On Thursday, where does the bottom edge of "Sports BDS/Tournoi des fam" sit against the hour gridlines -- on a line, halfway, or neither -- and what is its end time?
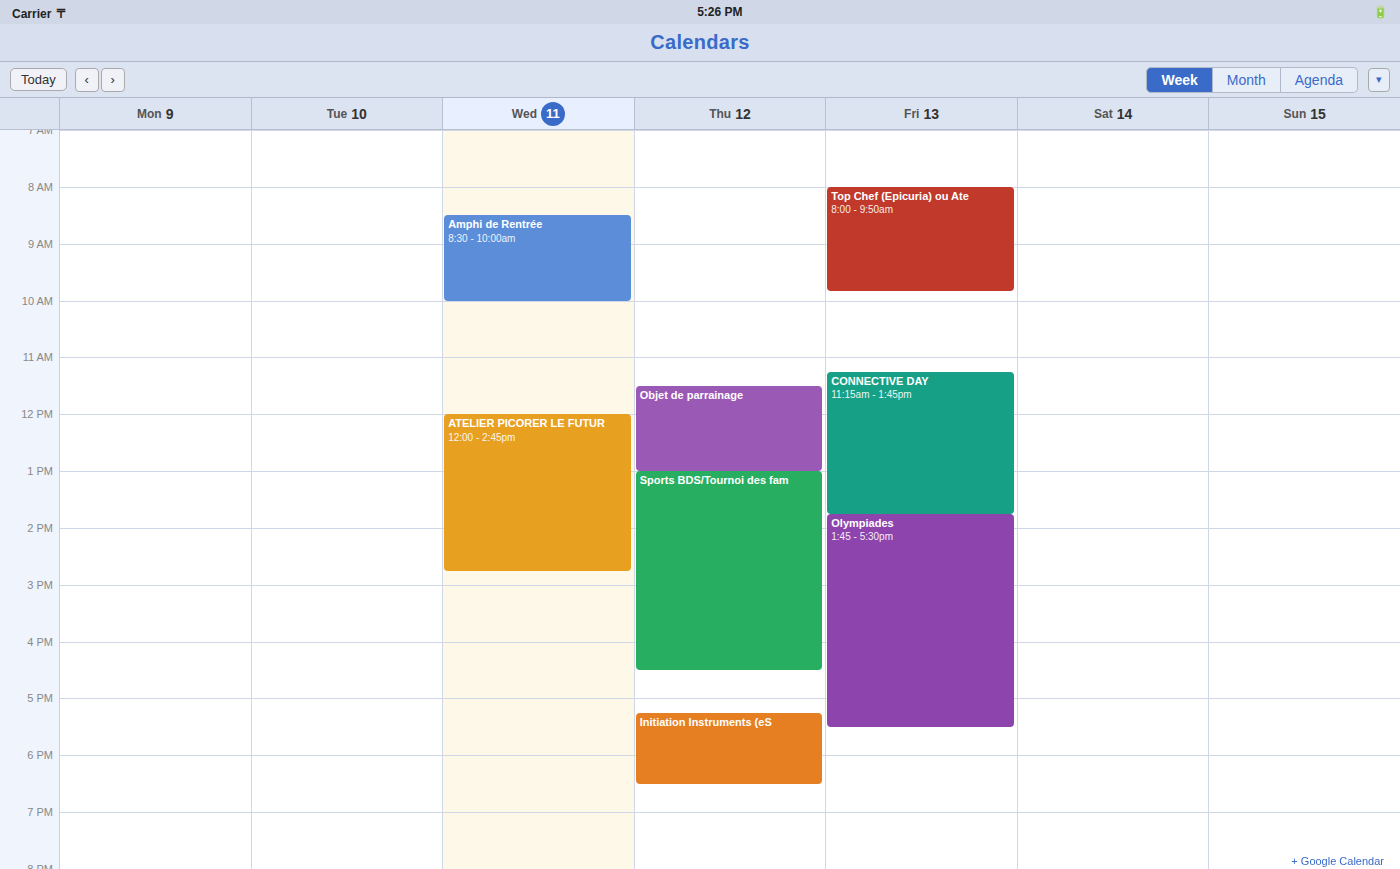
4:30 PM -- halfway between the 4 PM and 5 PM lines.